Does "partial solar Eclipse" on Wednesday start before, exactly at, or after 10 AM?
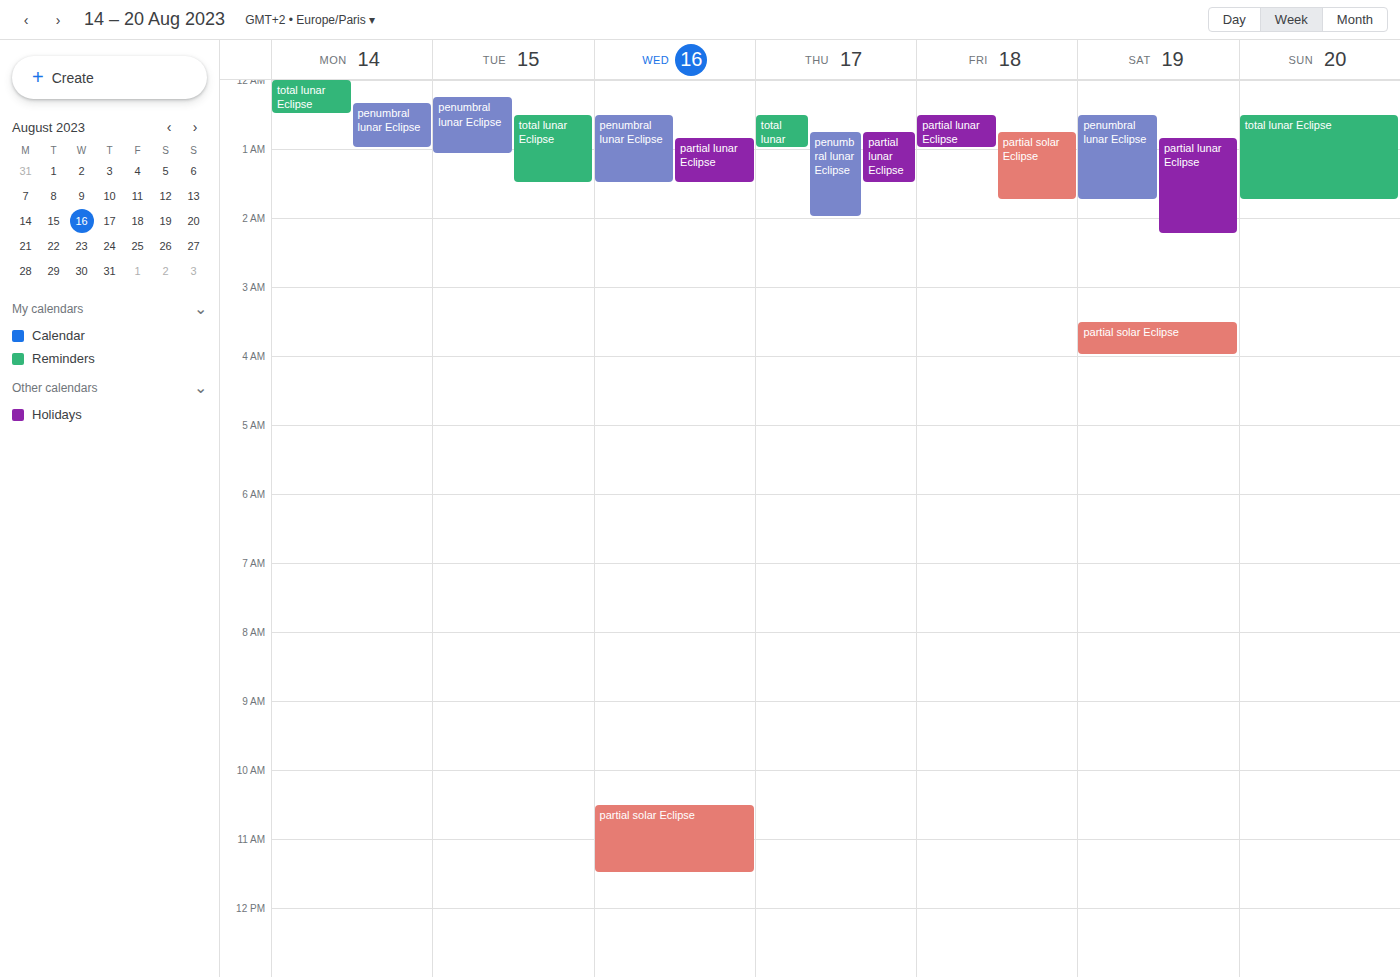
10:30 AM -- after 10 AM, 30 minutes below the 10 AM line.